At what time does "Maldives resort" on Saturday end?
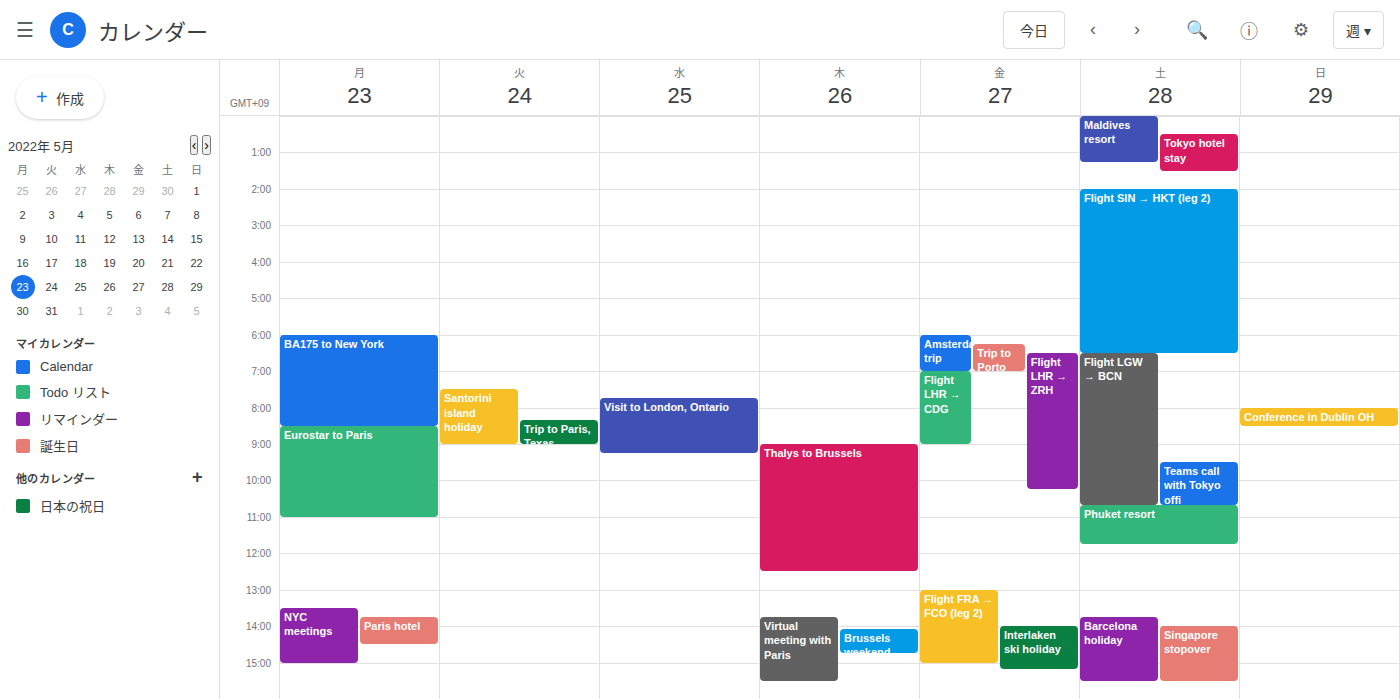
1:15 AM